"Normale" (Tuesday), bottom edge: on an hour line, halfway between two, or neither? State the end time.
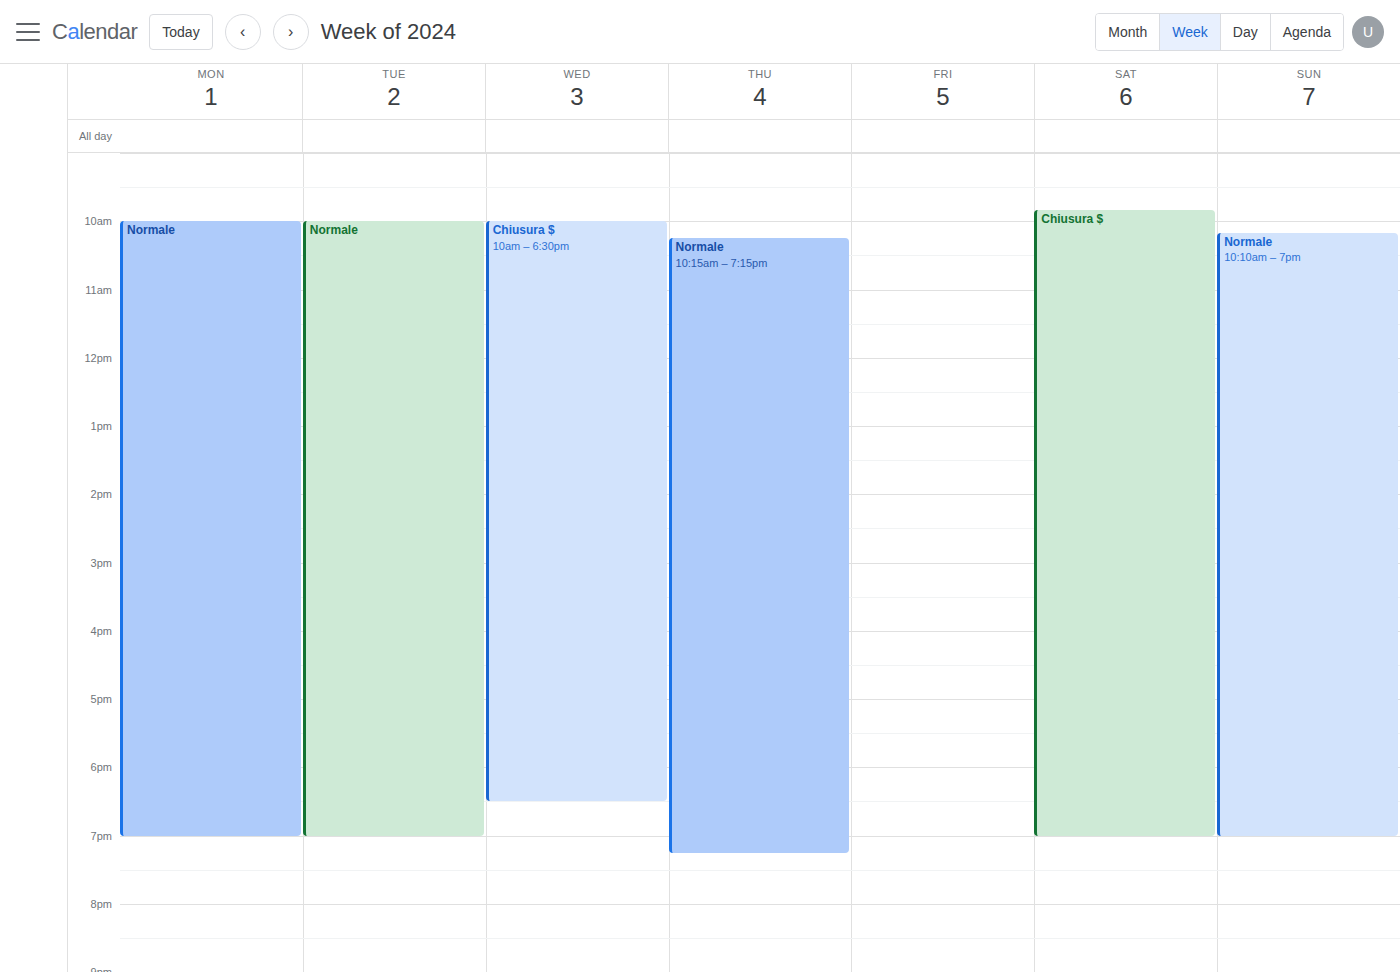
7:00 PM -- exactly on the 7 PM line.